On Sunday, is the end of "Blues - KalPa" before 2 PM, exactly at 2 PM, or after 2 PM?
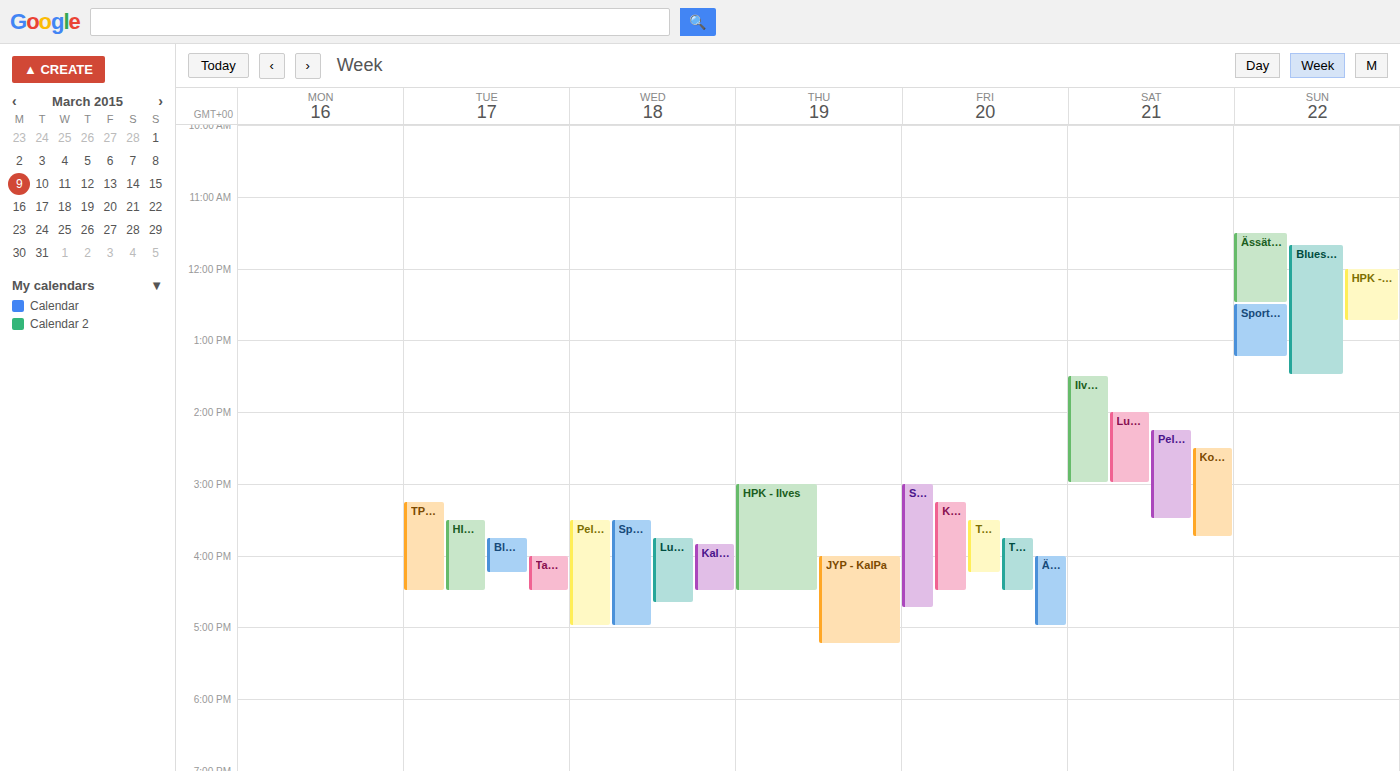
1:30 PM -- before 2 PM, 30 minutes above the 2 PM line.